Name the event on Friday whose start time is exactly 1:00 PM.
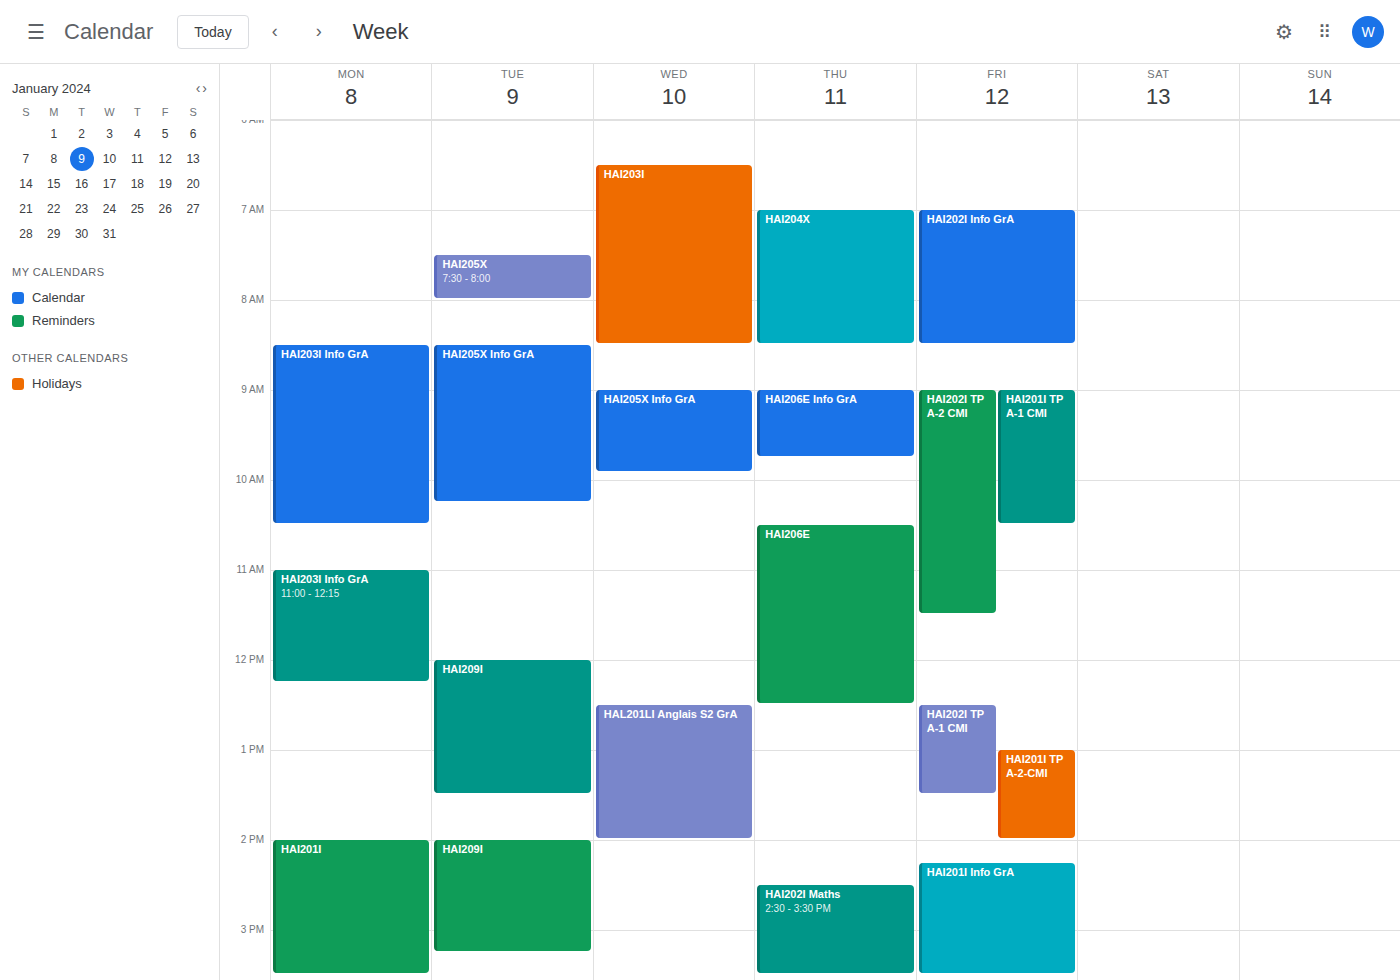
"HAI201I TP A-2-CMI"